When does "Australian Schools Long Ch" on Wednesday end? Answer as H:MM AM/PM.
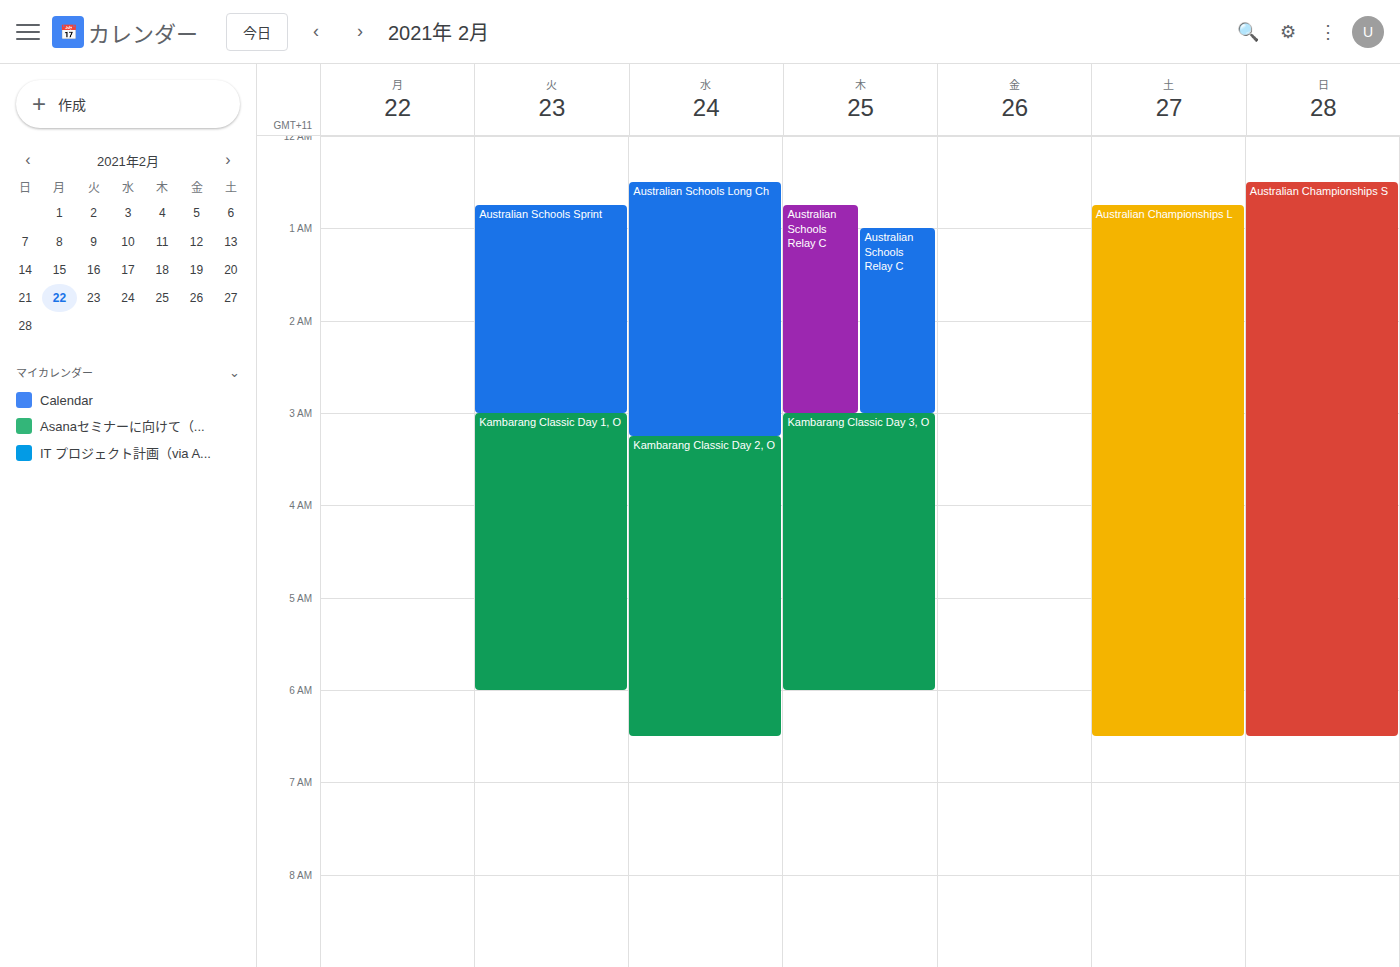
3:15 AM